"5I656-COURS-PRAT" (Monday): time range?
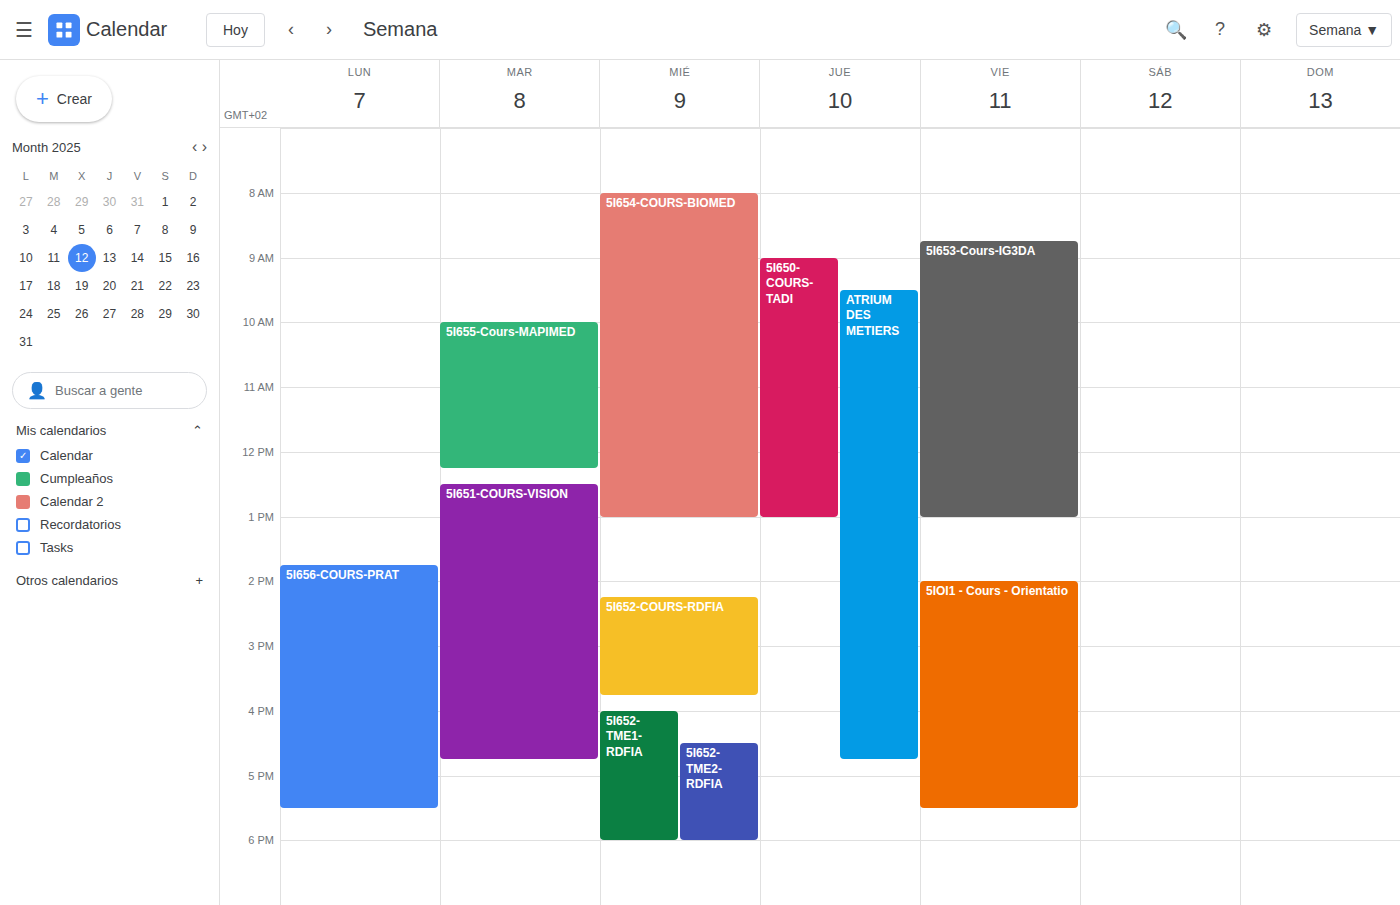
1:45 PM to 5:30 PM